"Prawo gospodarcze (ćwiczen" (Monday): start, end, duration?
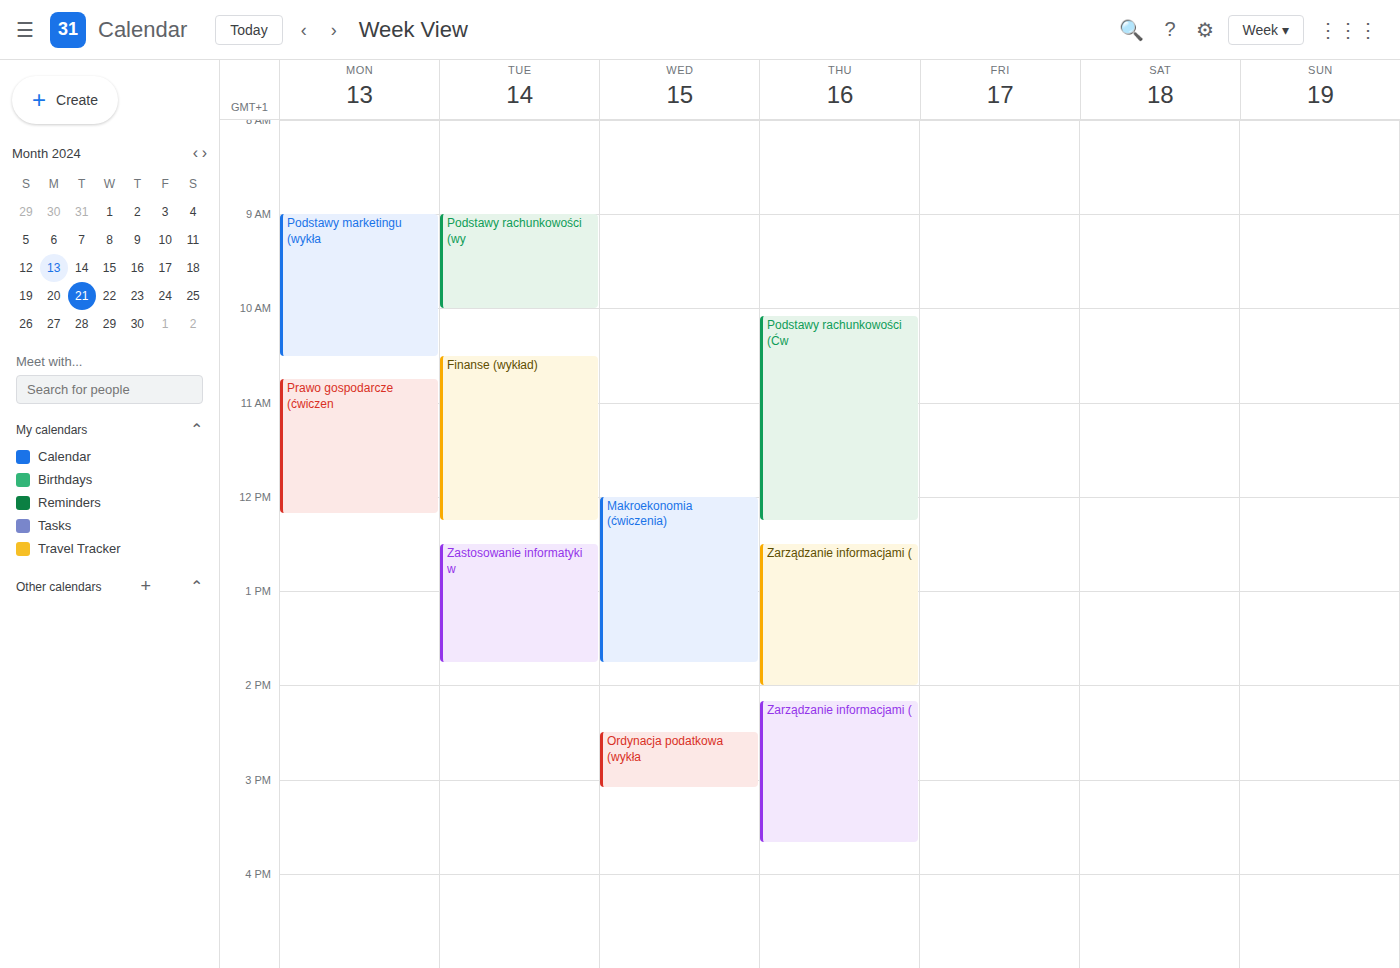
10:45 AM to 12:10 PM, 1 hour 25 minutes